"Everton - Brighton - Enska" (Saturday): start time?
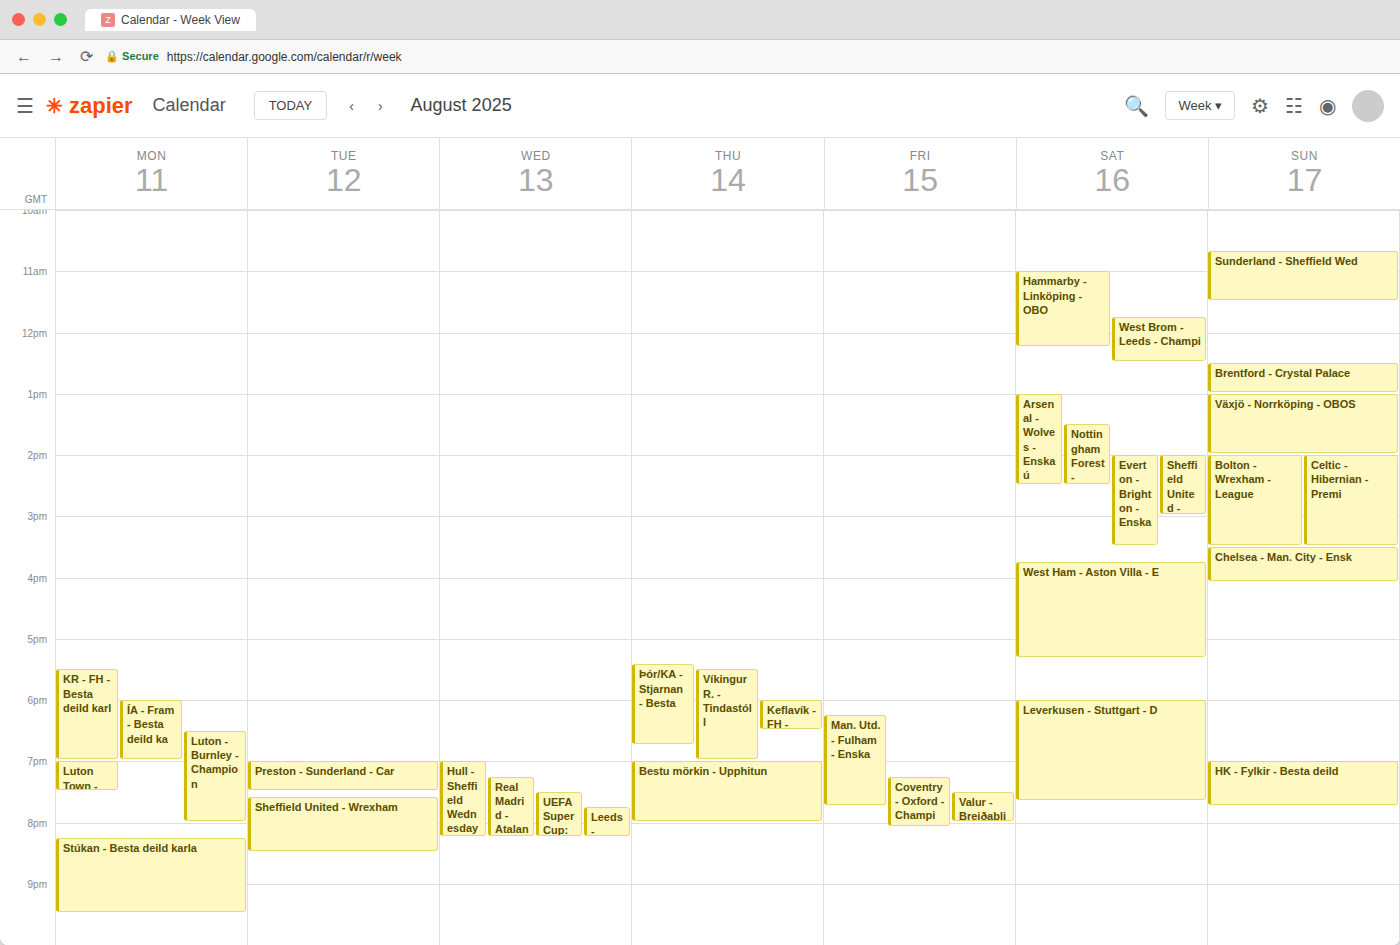
2:00 PM